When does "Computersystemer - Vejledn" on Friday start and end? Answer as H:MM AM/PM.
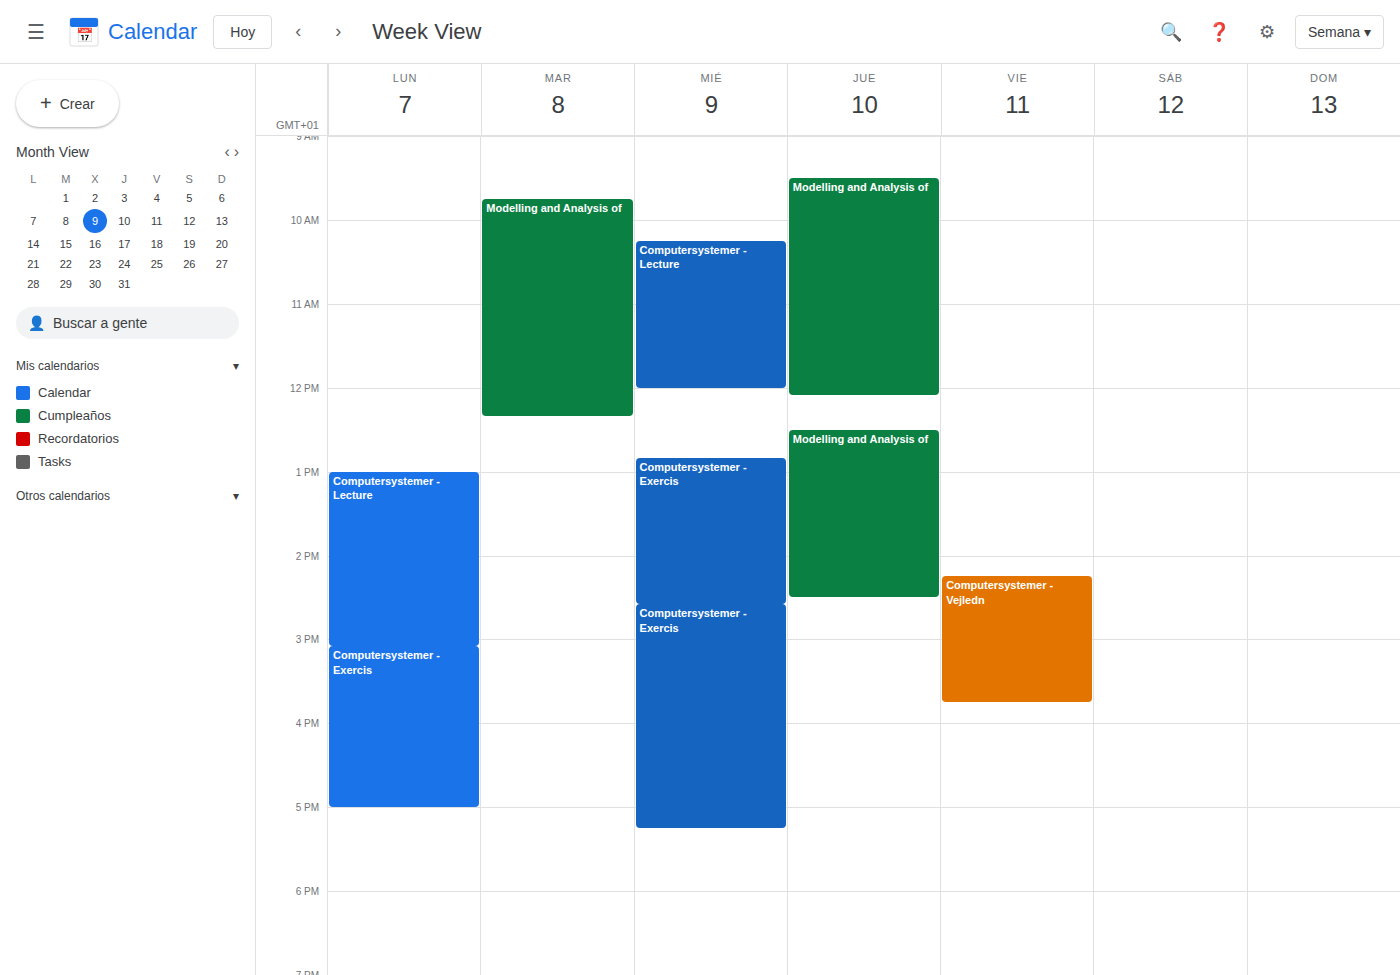
2:15 PM to 3:45 PM